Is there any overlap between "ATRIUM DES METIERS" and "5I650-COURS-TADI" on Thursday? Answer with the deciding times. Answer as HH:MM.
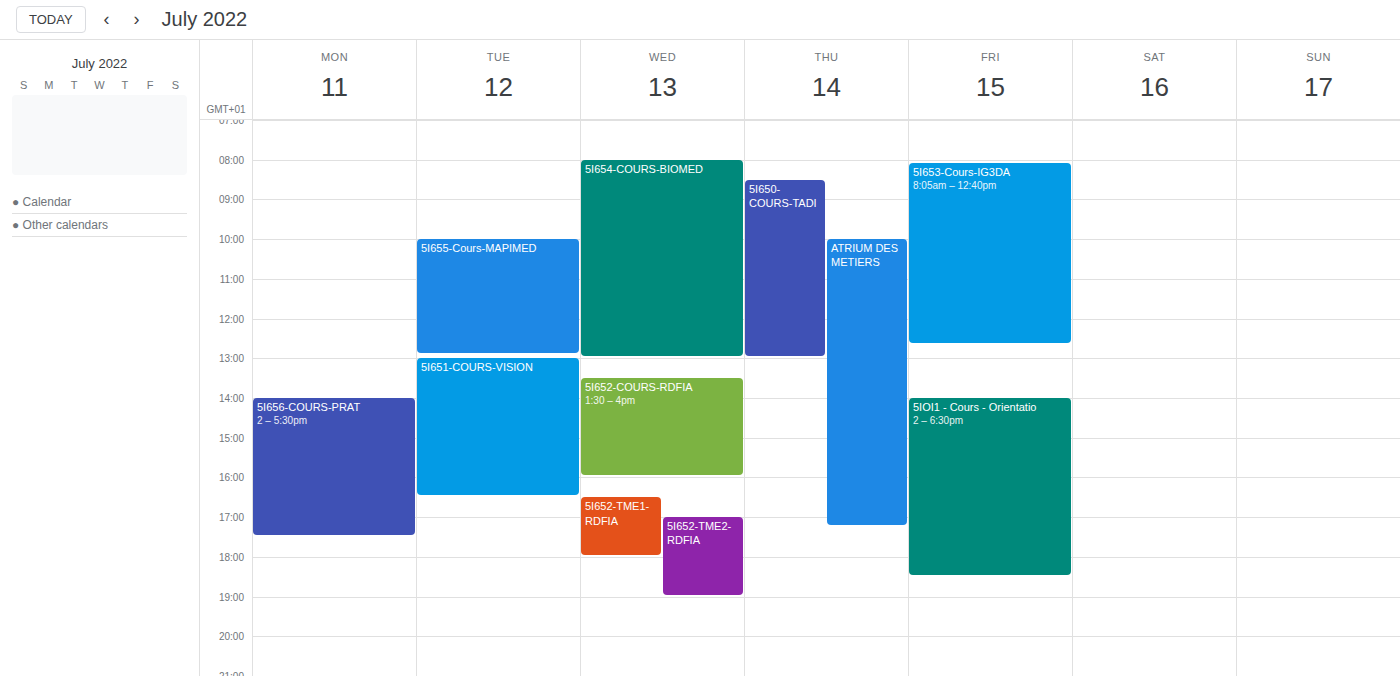
"ATRIUM DES METIERS" starts at 10:00, before "5I650-COURS-TADI" ends at 13:00 -- they overlap.